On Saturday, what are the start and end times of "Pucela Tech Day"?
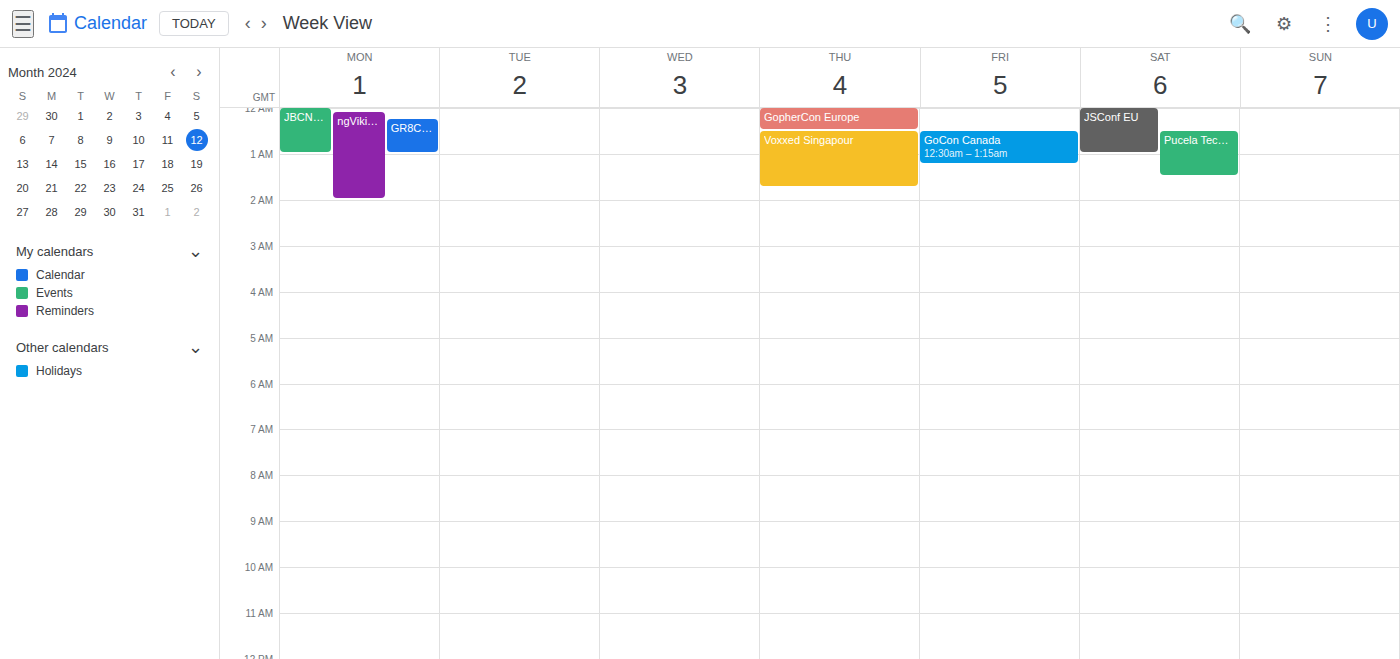
12:30 AM to 1:30 AM